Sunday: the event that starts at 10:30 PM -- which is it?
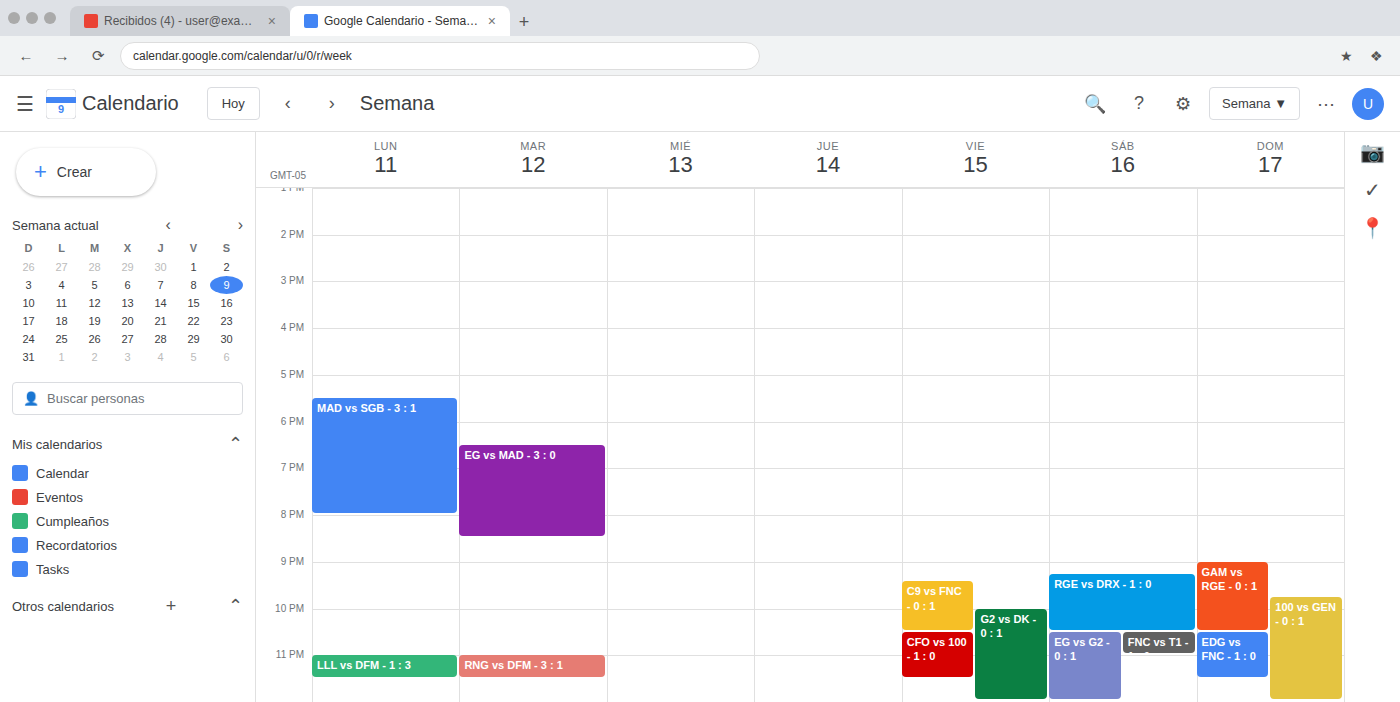
"EDG vs FNC - 1 : 0"